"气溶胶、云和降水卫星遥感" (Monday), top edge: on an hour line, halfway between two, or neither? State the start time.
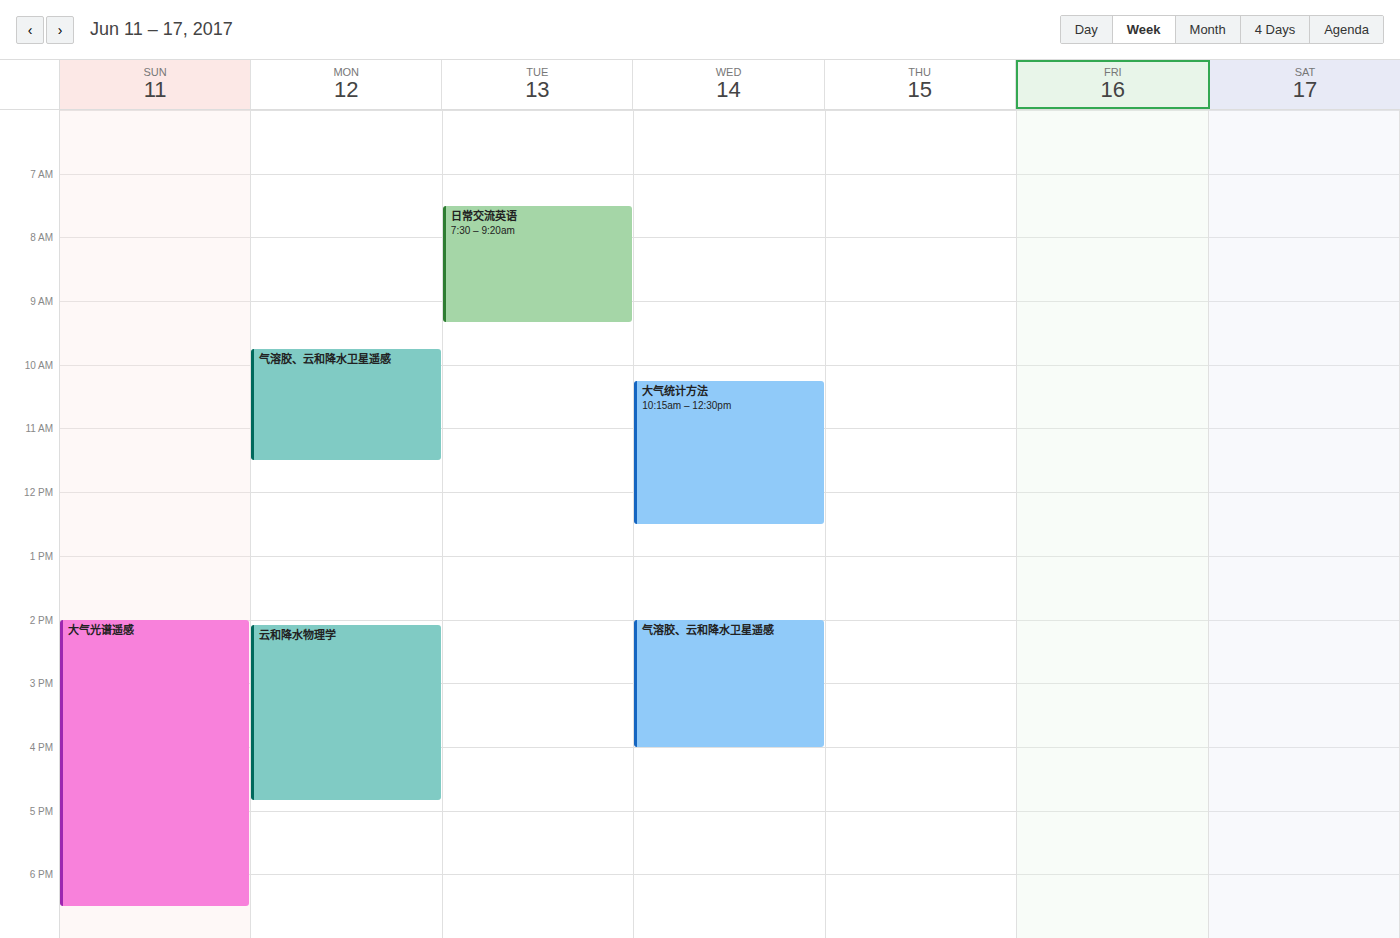
9:45 AM -- neither: three quarters of the way from the 9 AM line to the 10 AM line.